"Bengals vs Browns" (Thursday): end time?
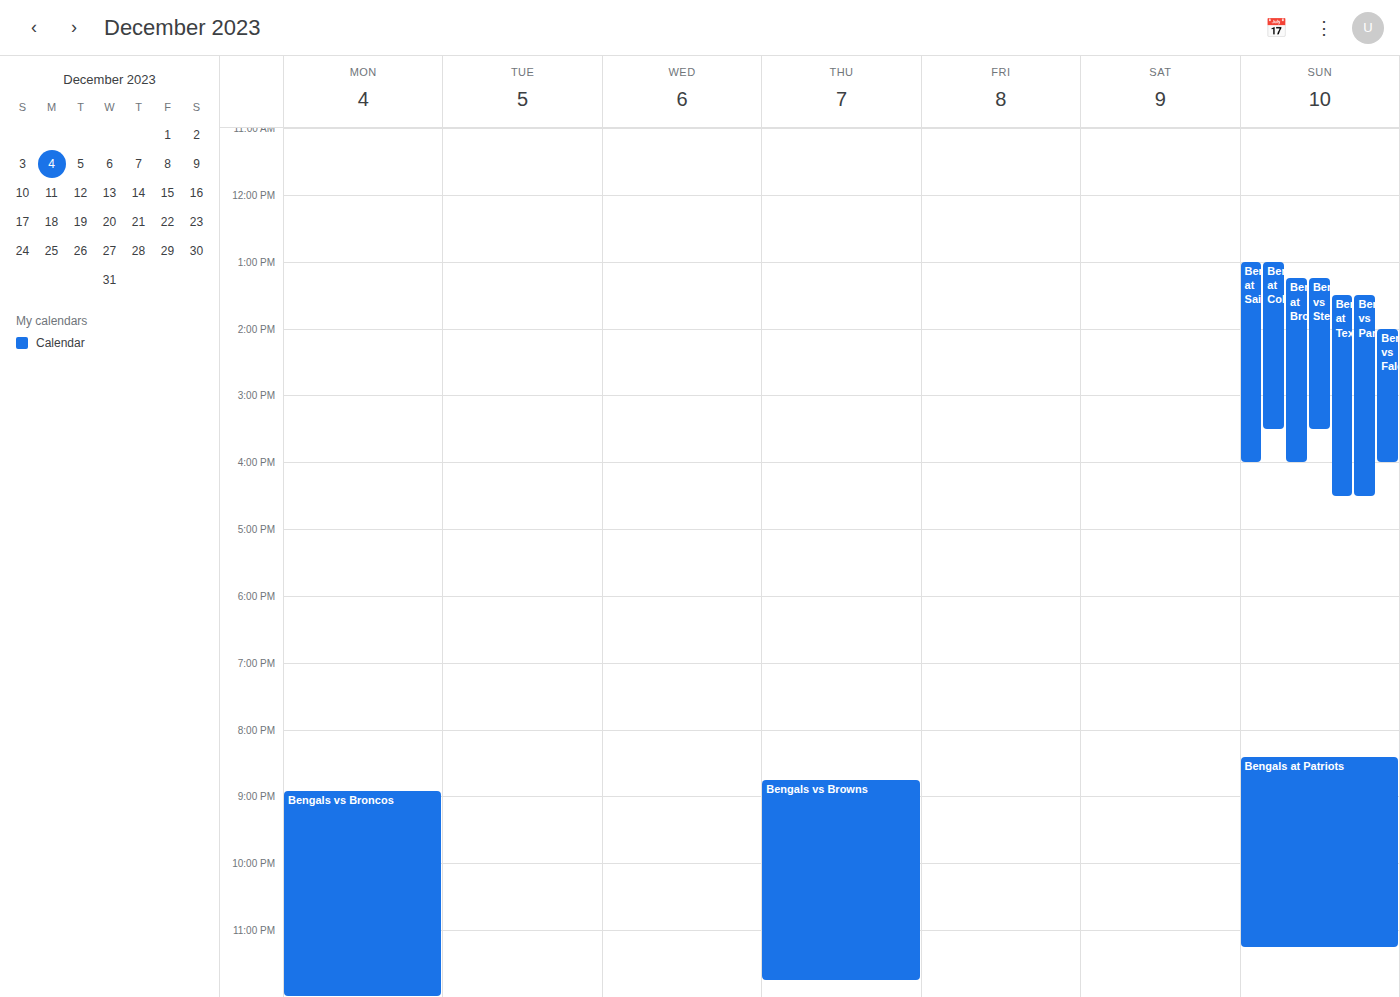
11:45 PM